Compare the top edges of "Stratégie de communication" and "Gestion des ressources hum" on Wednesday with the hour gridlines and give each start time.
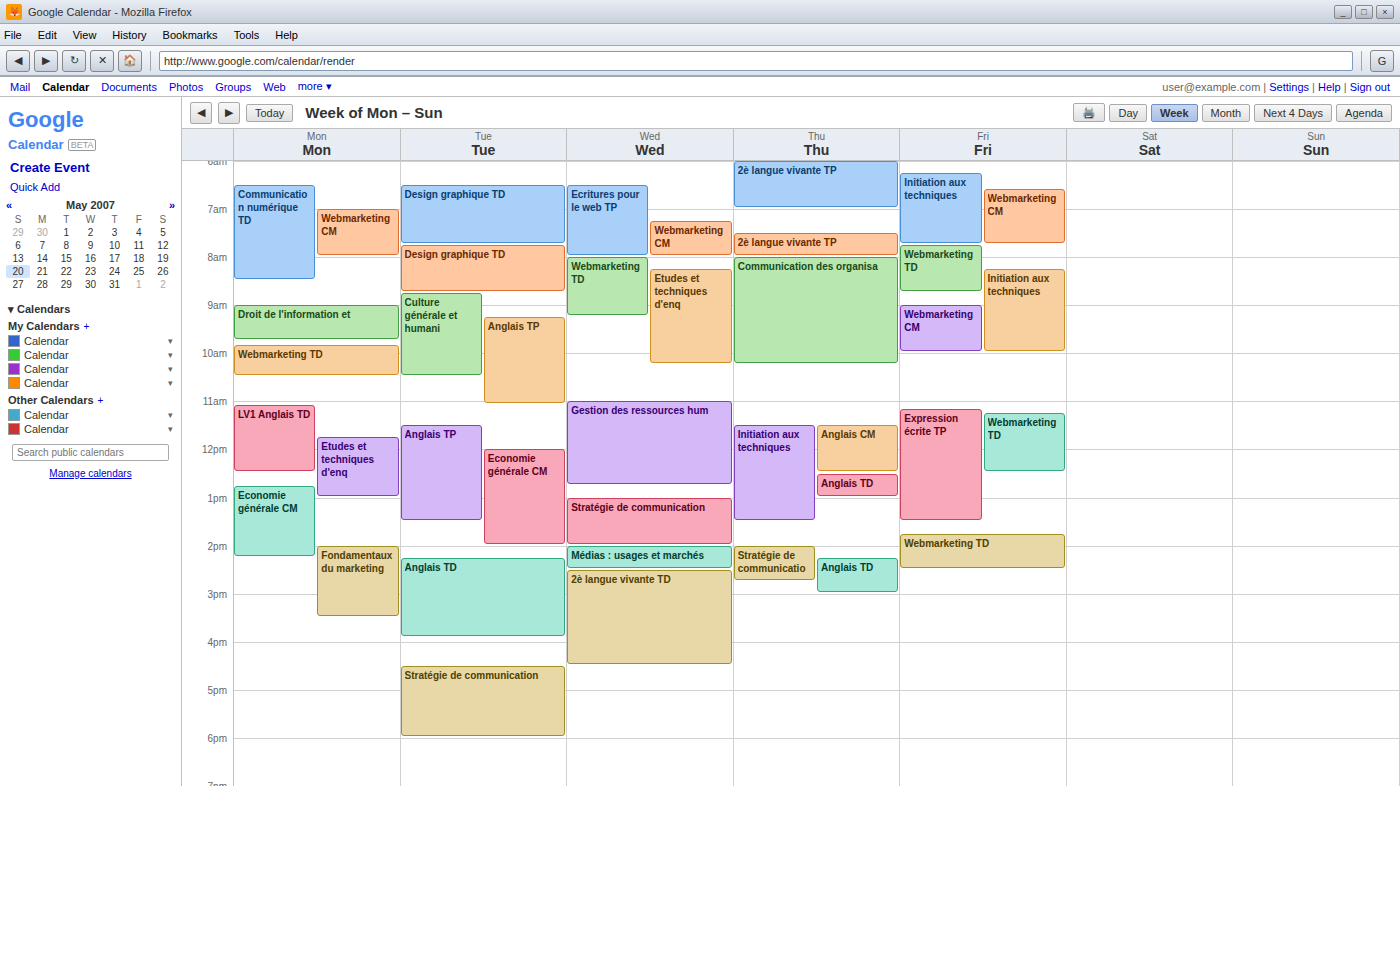
"Stratégie de communication": 1:00 PM, exactly on the 1 PM line. "Gestion des ressources hum": 11:00 AM, exactly on the 11 AM line.